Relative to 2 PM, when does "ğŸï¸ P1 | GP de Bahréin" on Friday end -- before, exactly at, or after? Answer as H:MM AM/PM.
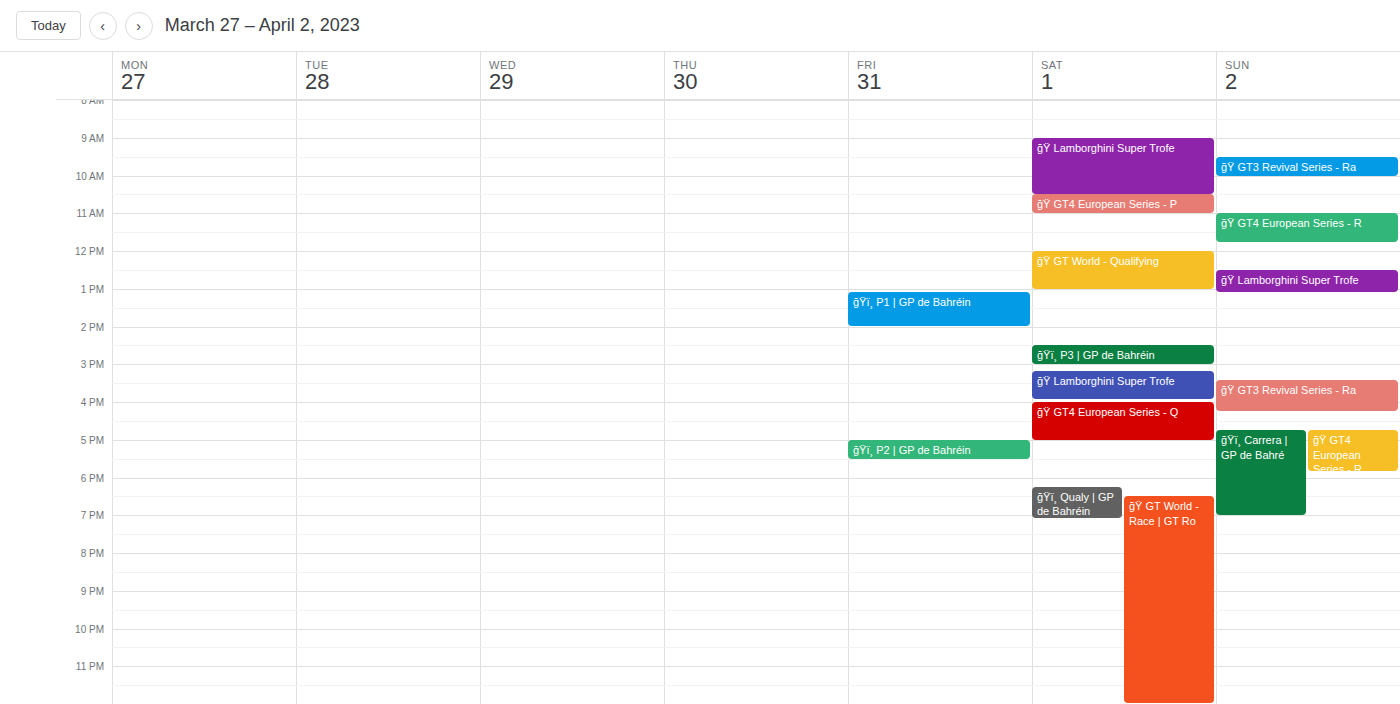
2:00 PM -- exactly at 2 PM, on the 2 PM line.